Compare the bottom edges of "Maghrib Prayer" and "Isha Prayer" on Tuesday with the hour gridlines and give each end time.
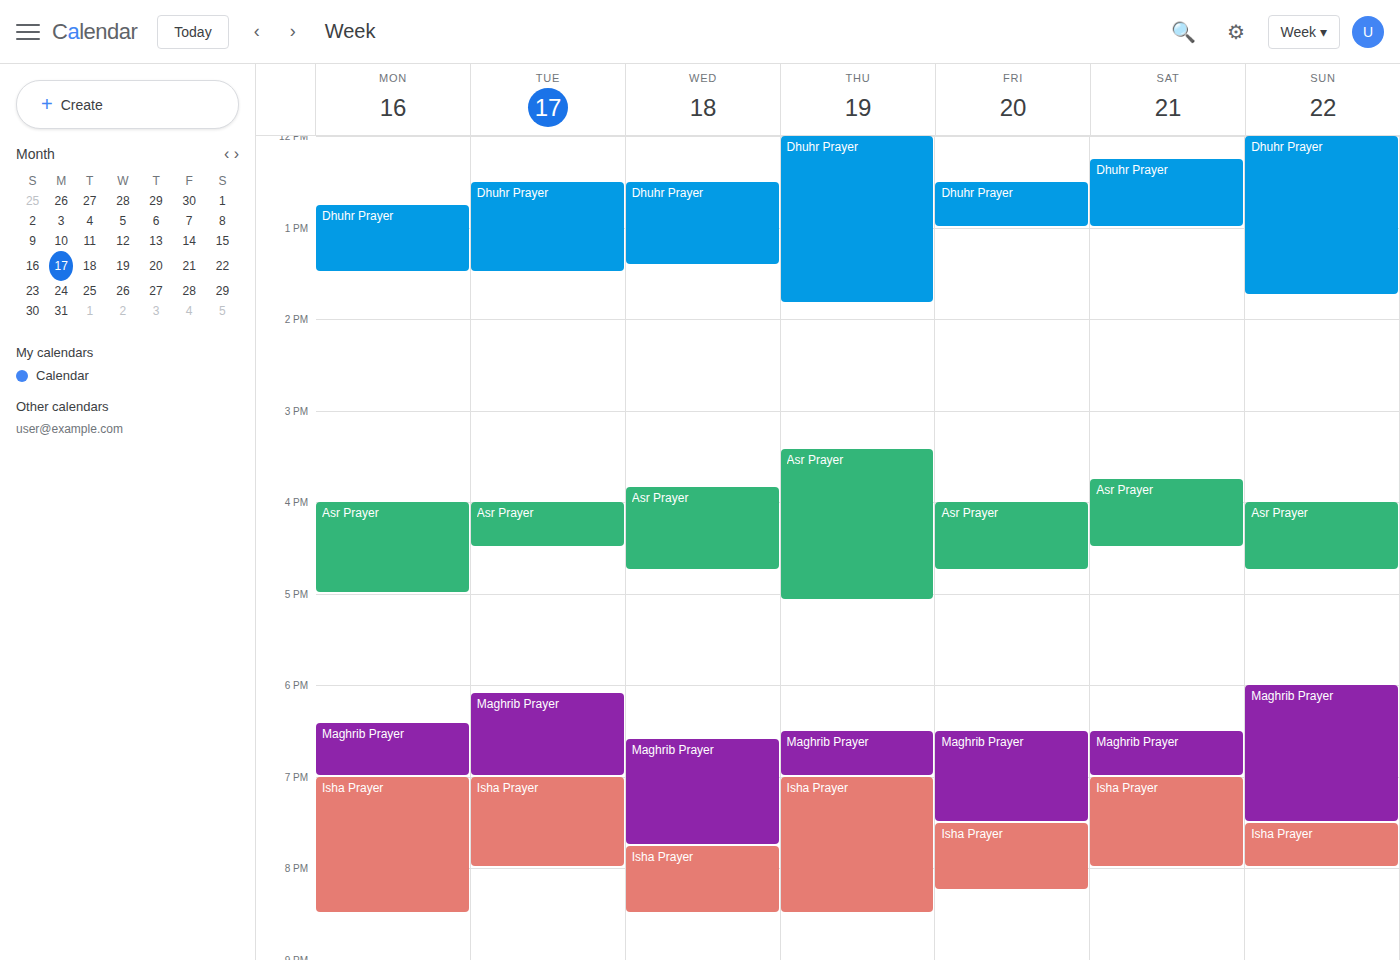
"Maghrib Prayer": 7:00 PM, exactly on the 7 PM line. "Isha Prayer": 8:00 PM, exactly on the 8 PM line.